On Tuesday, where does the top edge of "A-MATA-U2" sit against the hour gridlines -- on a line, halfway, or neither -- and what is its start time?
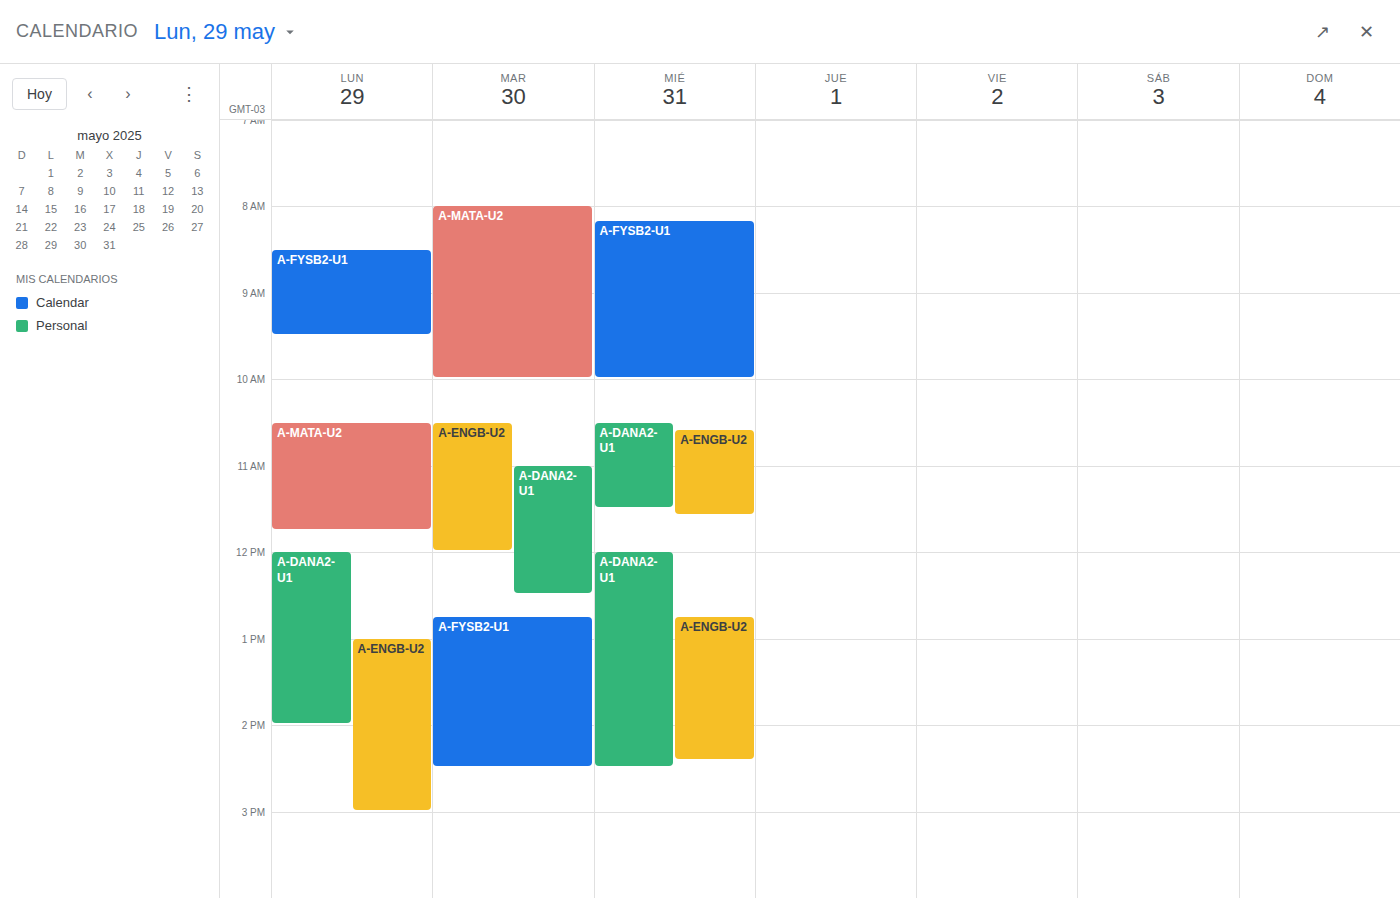
8:00 AM -- exactly on the 8 AM line.